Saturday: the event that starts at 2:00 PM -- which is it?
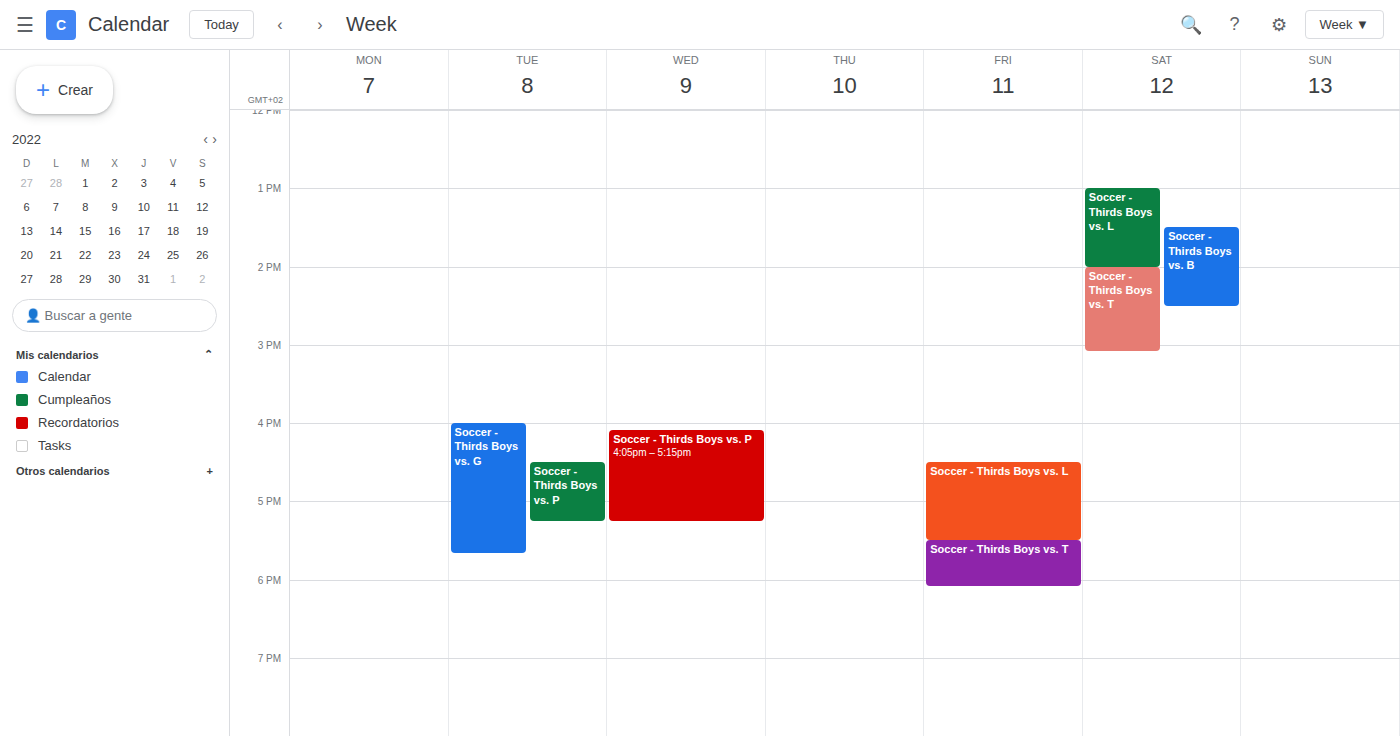
"Soccer - Thirds Boys vs. T"